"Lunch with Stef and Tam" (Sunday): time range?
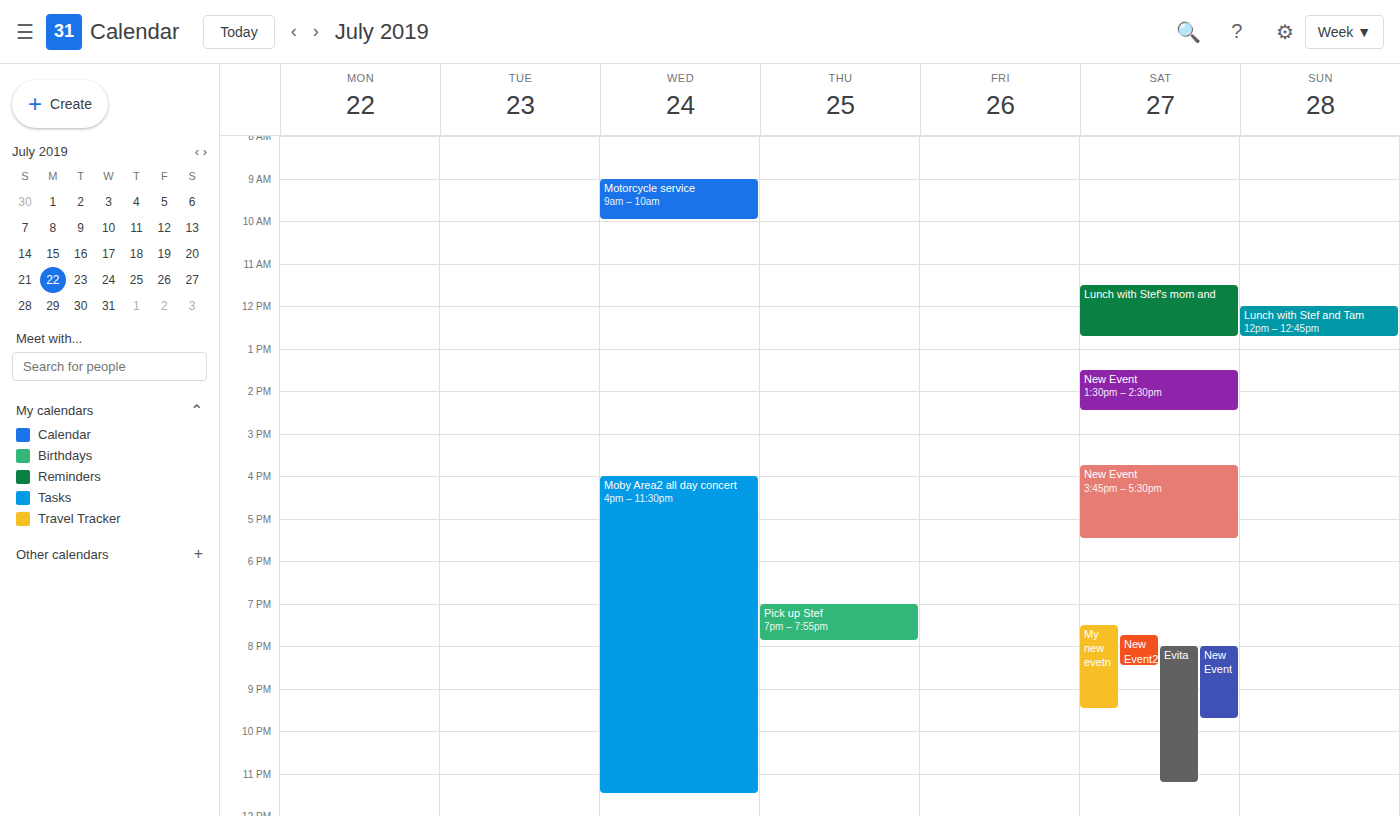
12:00 to 12:45